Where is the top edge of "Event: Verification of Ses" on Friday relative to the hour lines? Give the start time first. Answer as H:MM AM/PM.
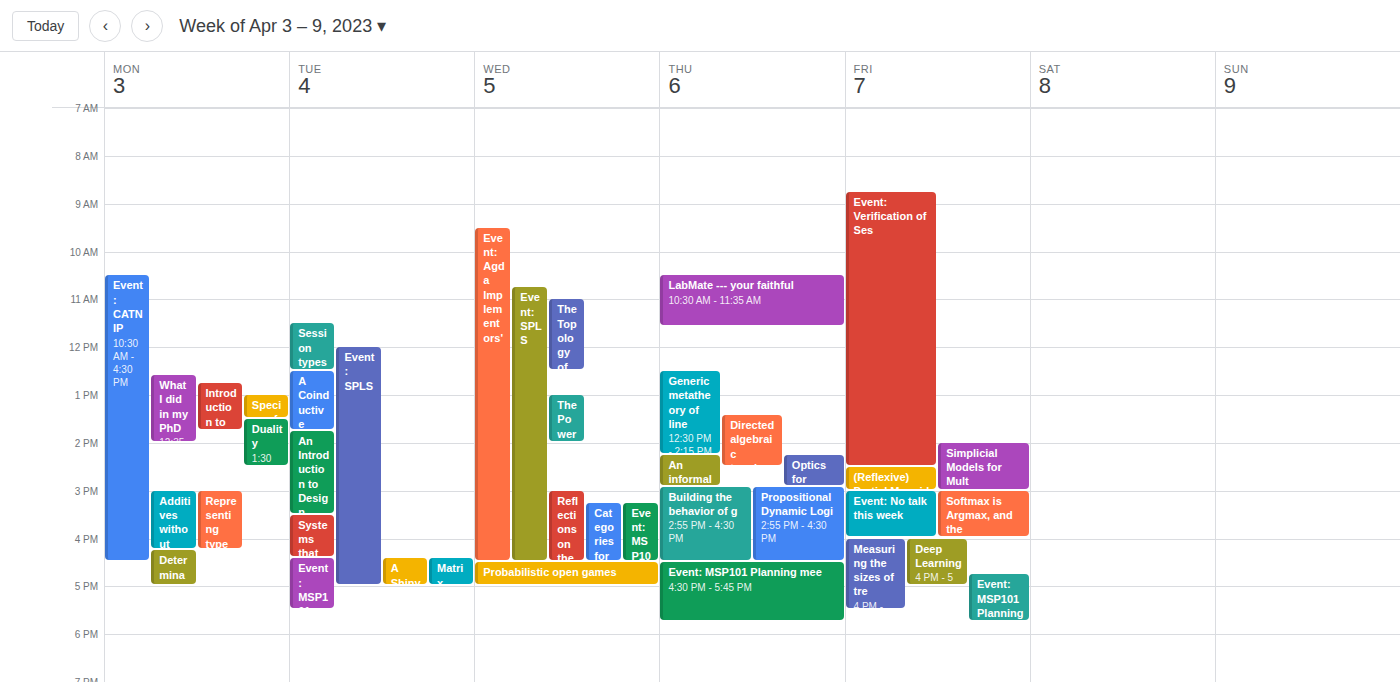
8:45 AM -- neither: three quarters of the way from the 8 AM line to the 9 AM line.